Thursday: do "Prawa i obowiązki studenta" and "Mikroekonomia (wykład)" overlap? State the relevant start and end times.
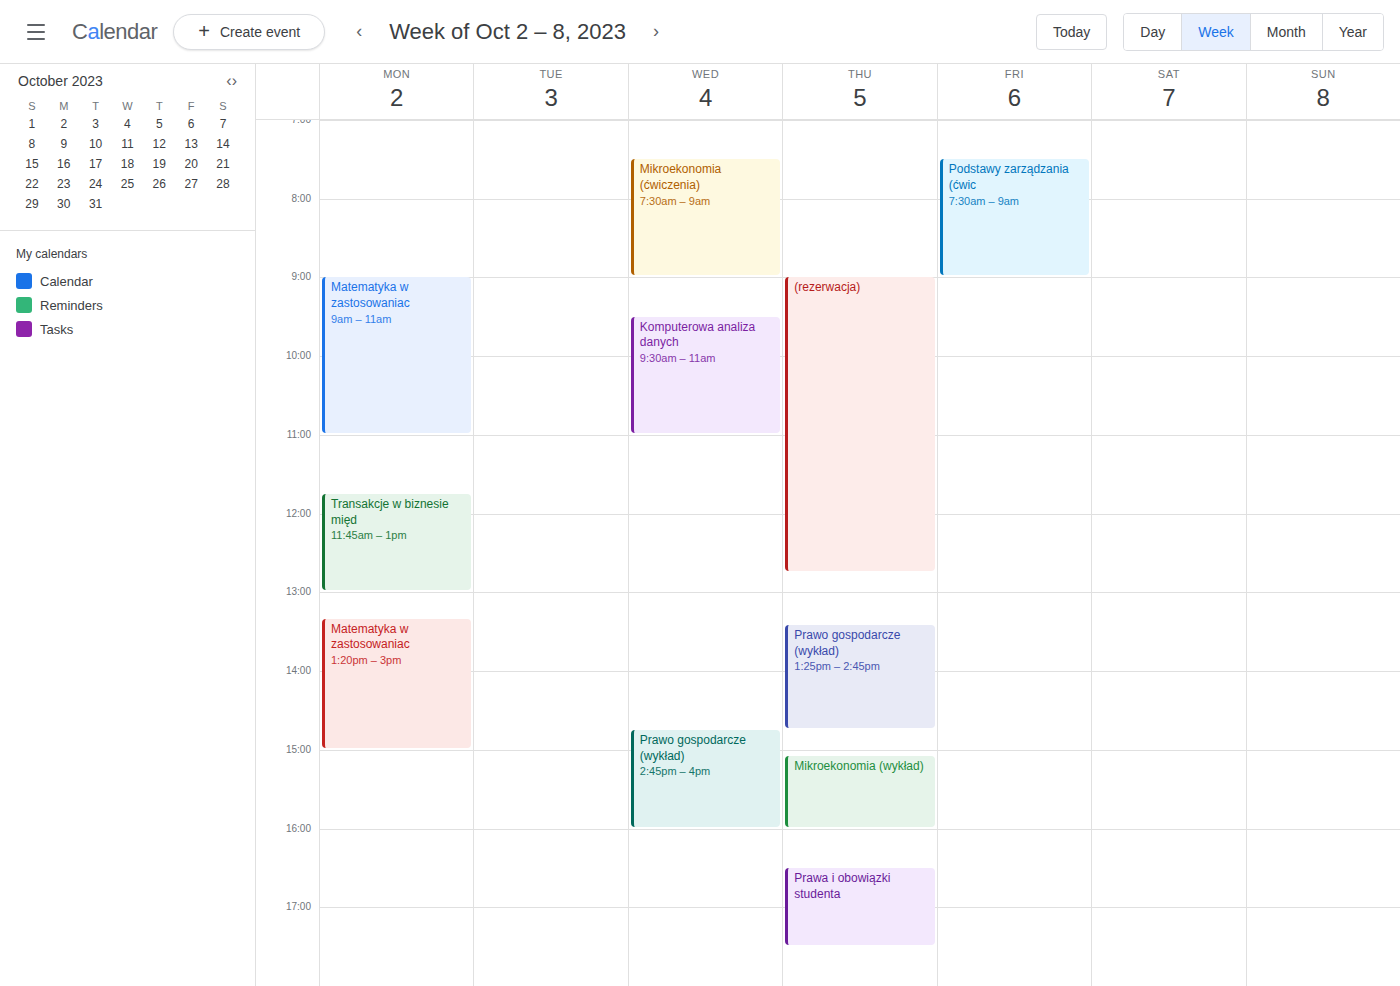
"Mikroekonomia (wykład)" ends at 4:00 PM and "Prawa i obowiązki studenta" starts at 4:30 PM -- no overlap.